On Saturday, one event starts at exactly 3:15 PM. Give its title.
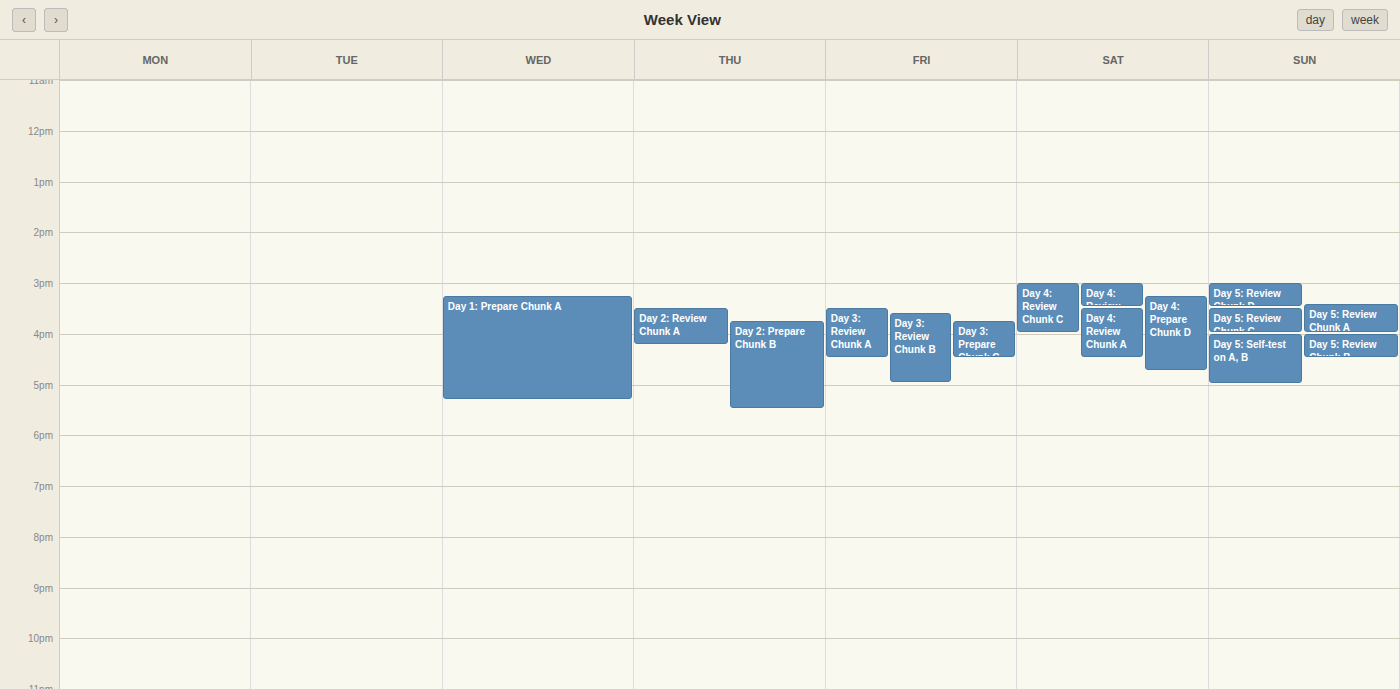
"Day 4: Prepare Chunk D"